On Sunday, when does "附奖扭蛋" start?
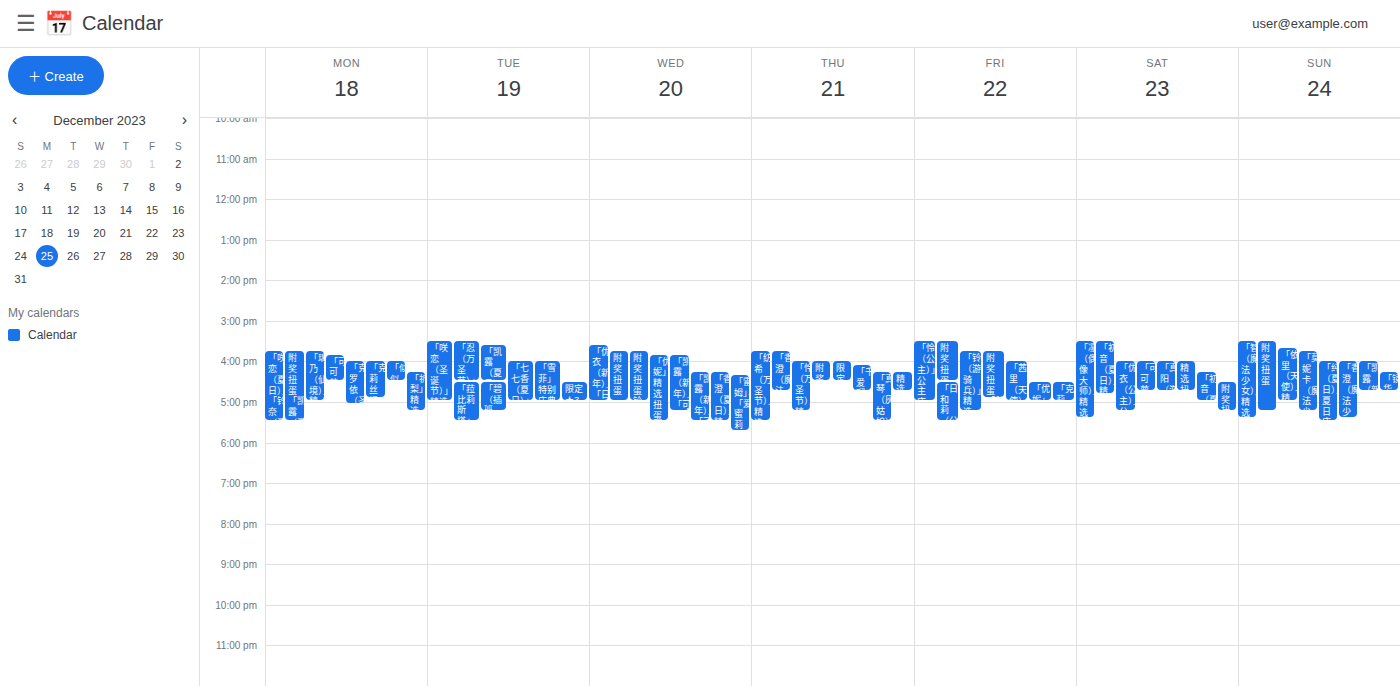
3:30 PM